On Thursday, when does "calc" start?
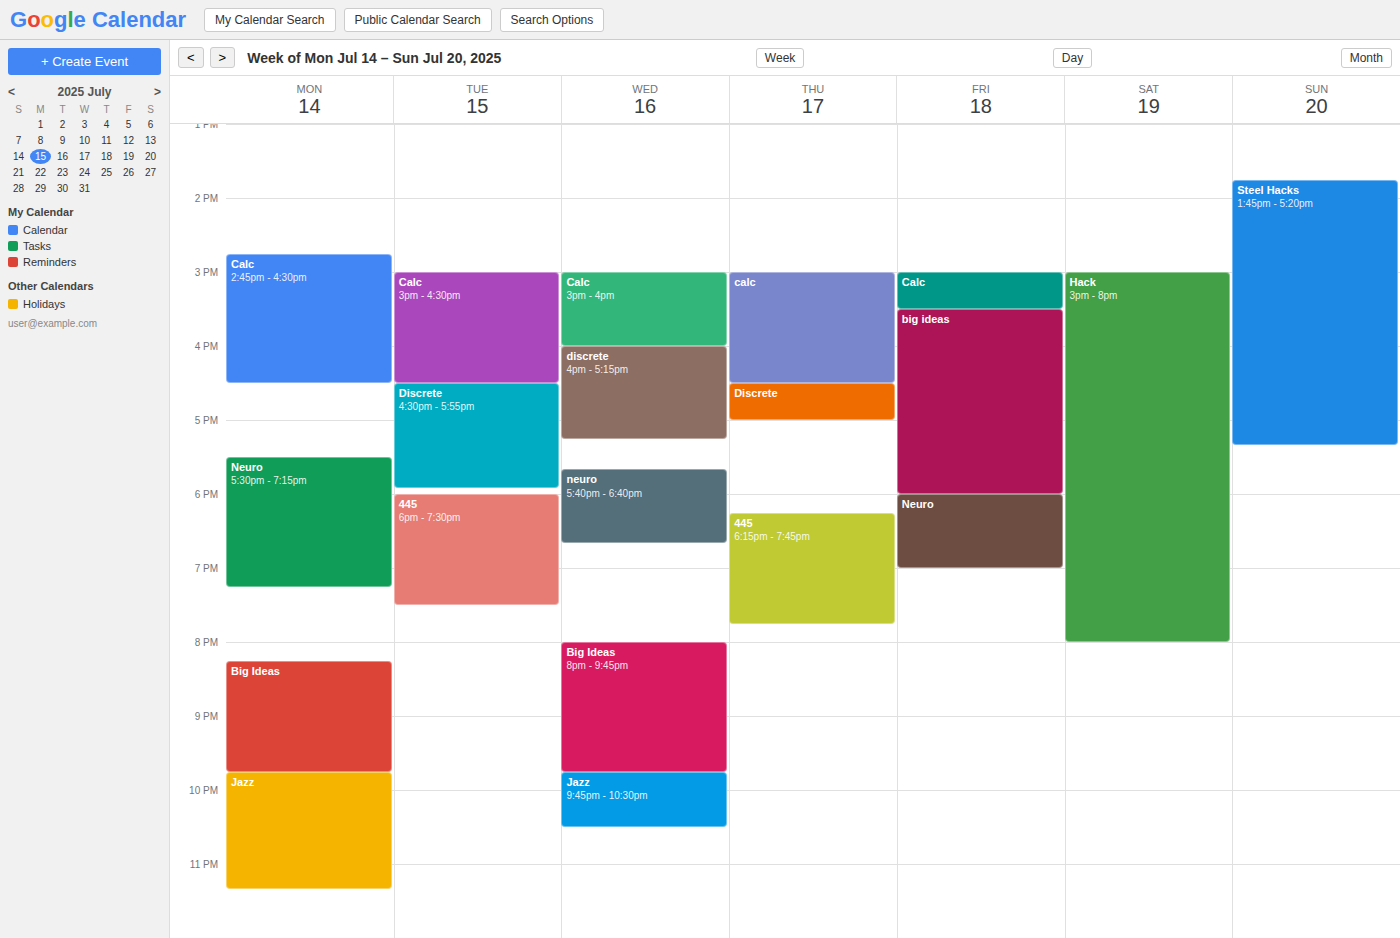
3:00 PM